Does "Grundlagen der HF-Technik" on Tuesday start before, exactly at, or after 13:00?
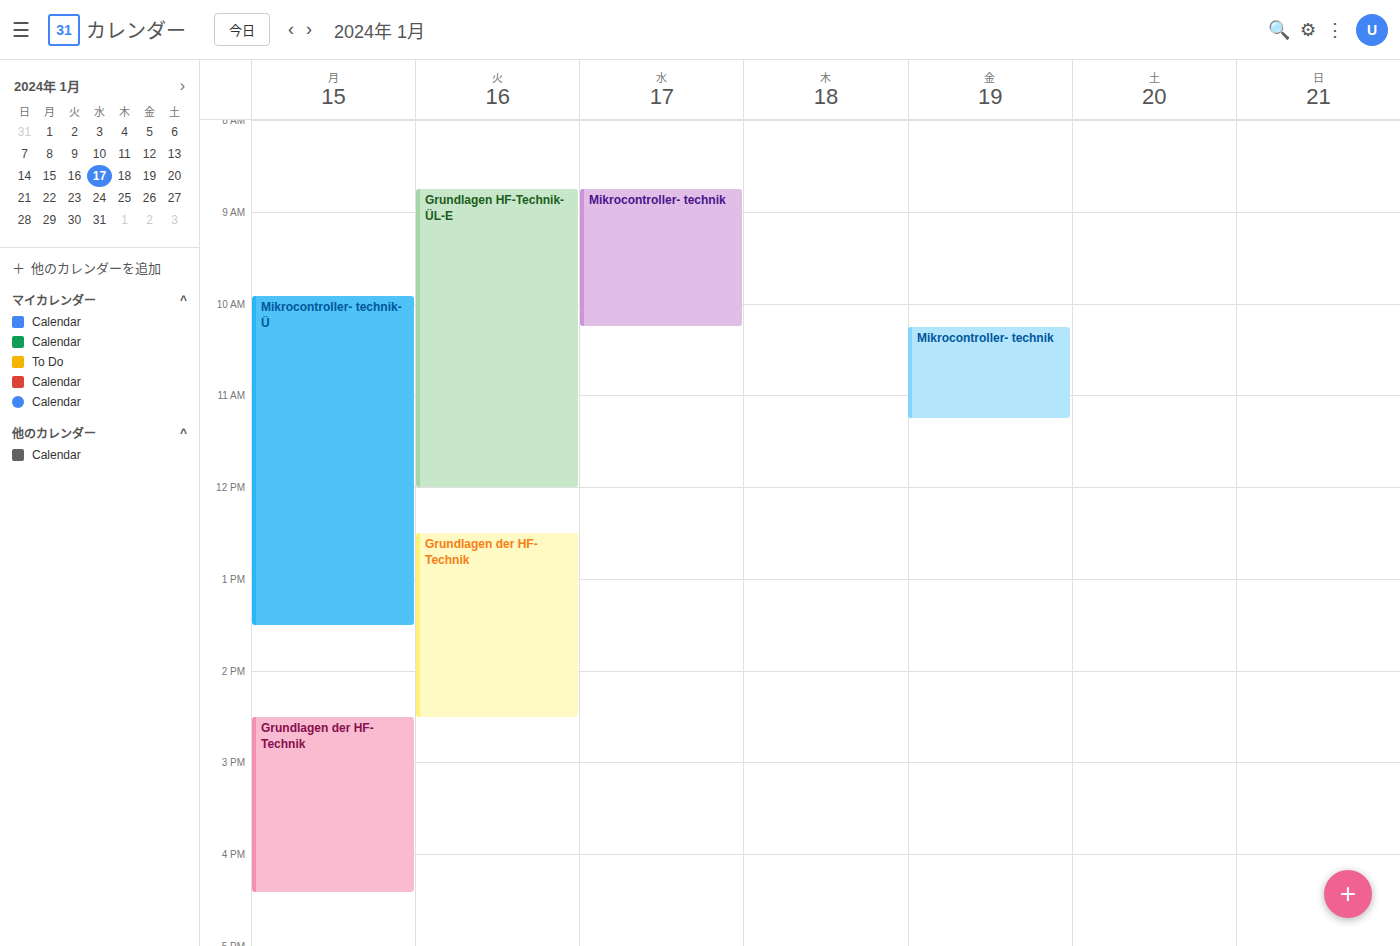
12:30 -- before 13:00, 30 minutes above the 13:00 line.